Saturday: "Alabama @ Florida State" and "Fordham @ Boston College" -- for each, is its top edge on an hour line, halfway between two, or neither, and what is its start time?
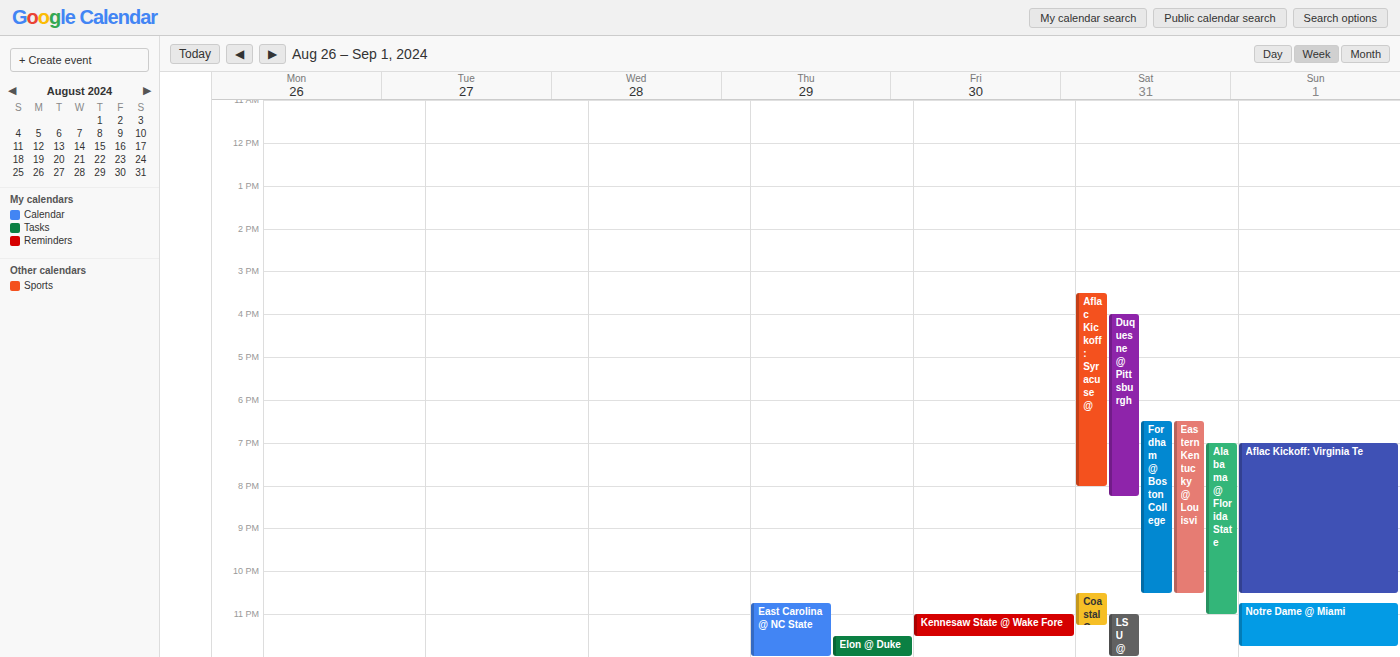
"Alabama @ Florida State": 7:00 PM, exactly on the 7 PM line. "Fordham @ Boston College": 6:30 PM, halfway between the 6 PM and 7 PM lines.